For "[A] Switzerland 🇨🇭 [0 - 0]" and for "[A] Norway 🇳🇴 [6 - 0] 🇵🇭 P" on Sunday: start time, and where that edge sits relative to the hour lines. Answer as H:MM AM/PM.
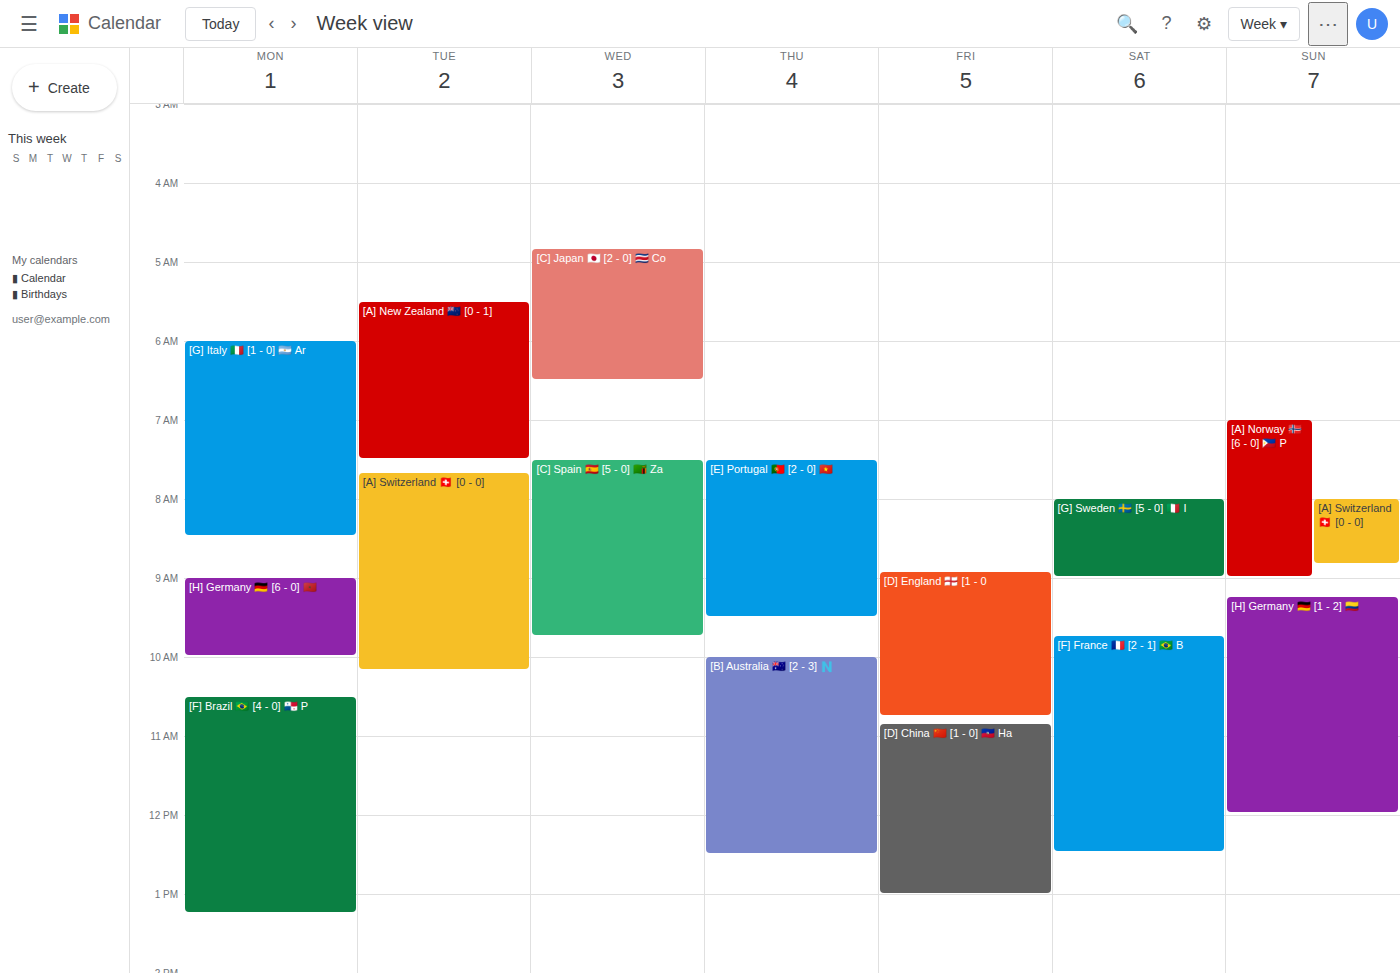
"[A] Switzerland 🇨🇭 [0 - 0]": 8:00 AM, exactly on the 8 AM line. "[A] Norway 🇳🇴 [6 - 0] 🇵🇭 P": 7:00 AM, exactly on the 7 AM line.